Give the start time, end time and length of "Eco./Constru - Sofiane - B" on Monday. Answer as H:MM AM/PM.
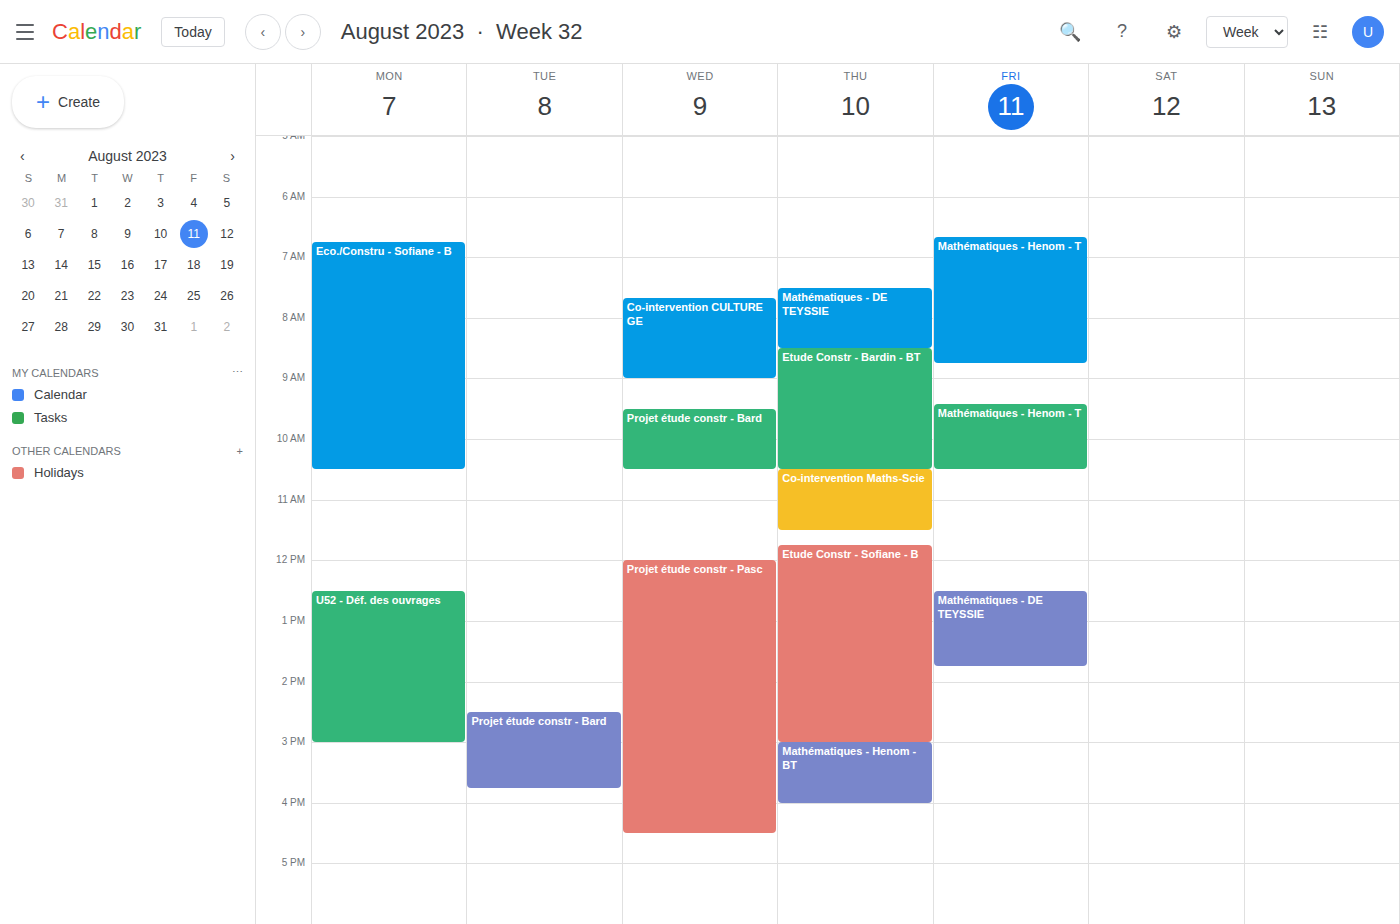
6:45 AM to 10:30 AM, 3 hours 45 minutes